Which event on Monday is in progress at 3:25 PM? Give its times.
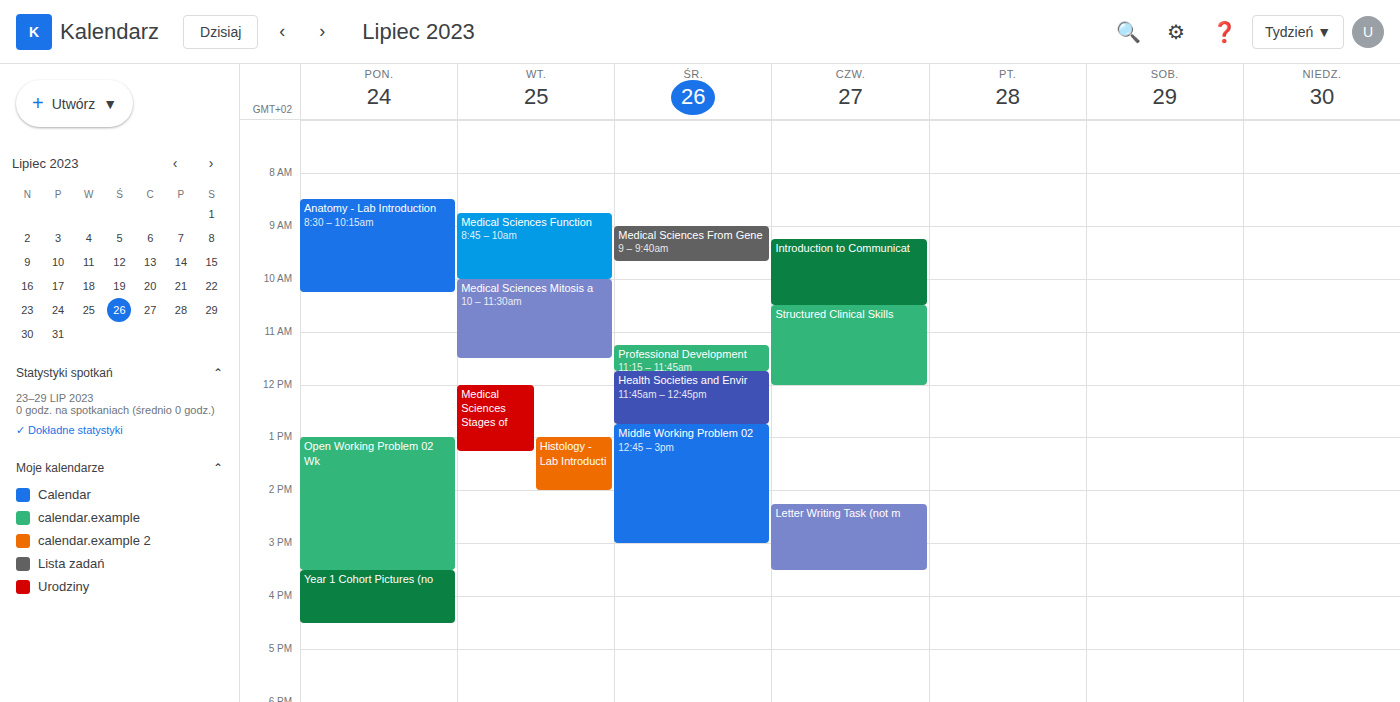
"Open Working Problem 02 Wk", 1:00 PM to 3:30 PM